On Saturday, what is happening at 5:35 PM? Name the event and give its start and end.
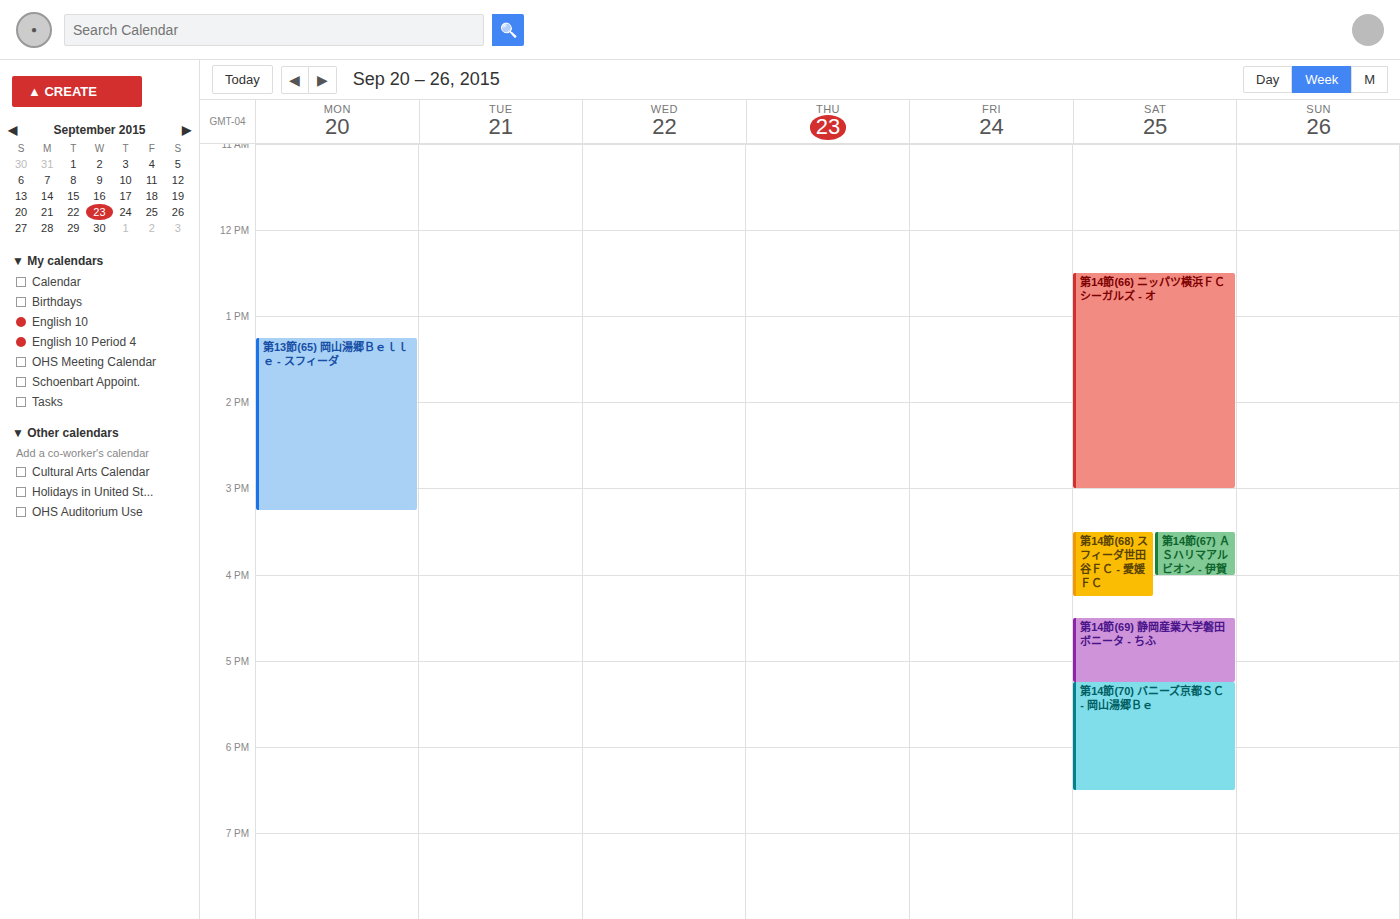
"第14節(70) バニーズ京都ＳＣ - 岡山湯郷Ｂｅ", 5:15 PM to 6:30 PM